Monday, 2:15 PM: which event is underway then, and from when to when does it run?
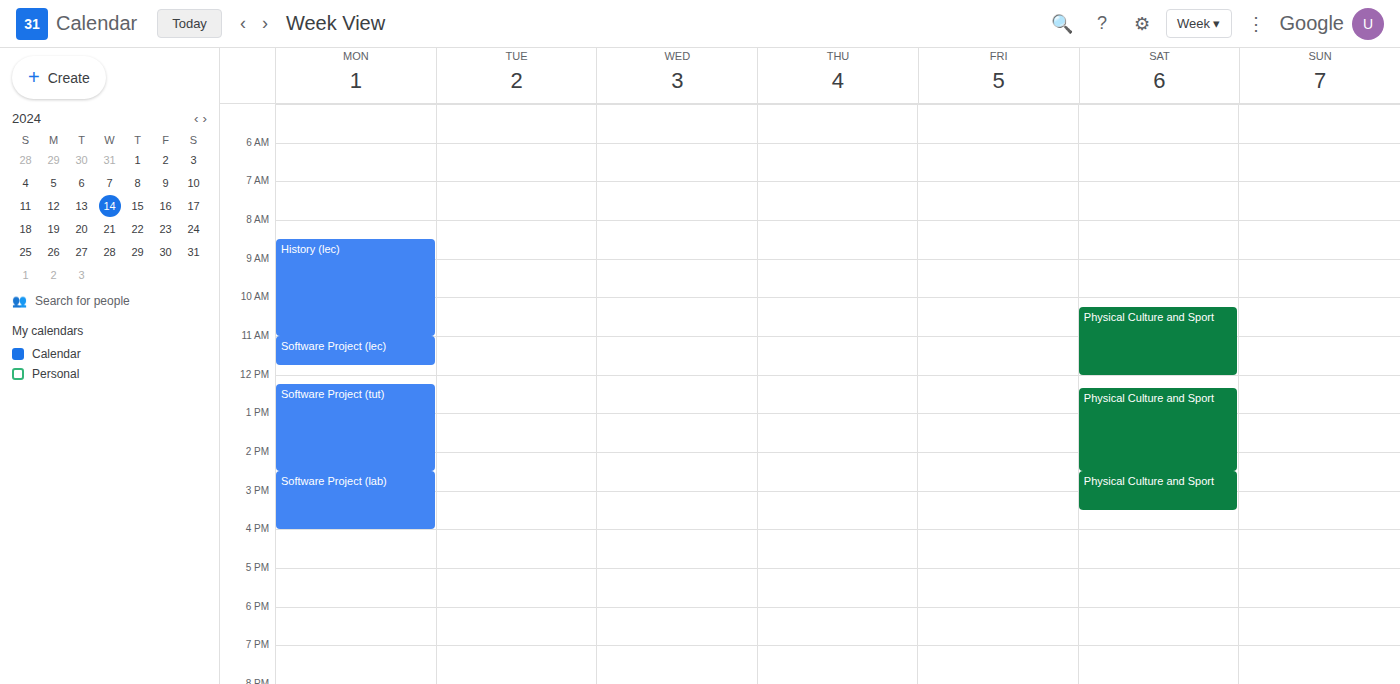
"Software Project (tut)", 12:15 PM to 2:30 PM